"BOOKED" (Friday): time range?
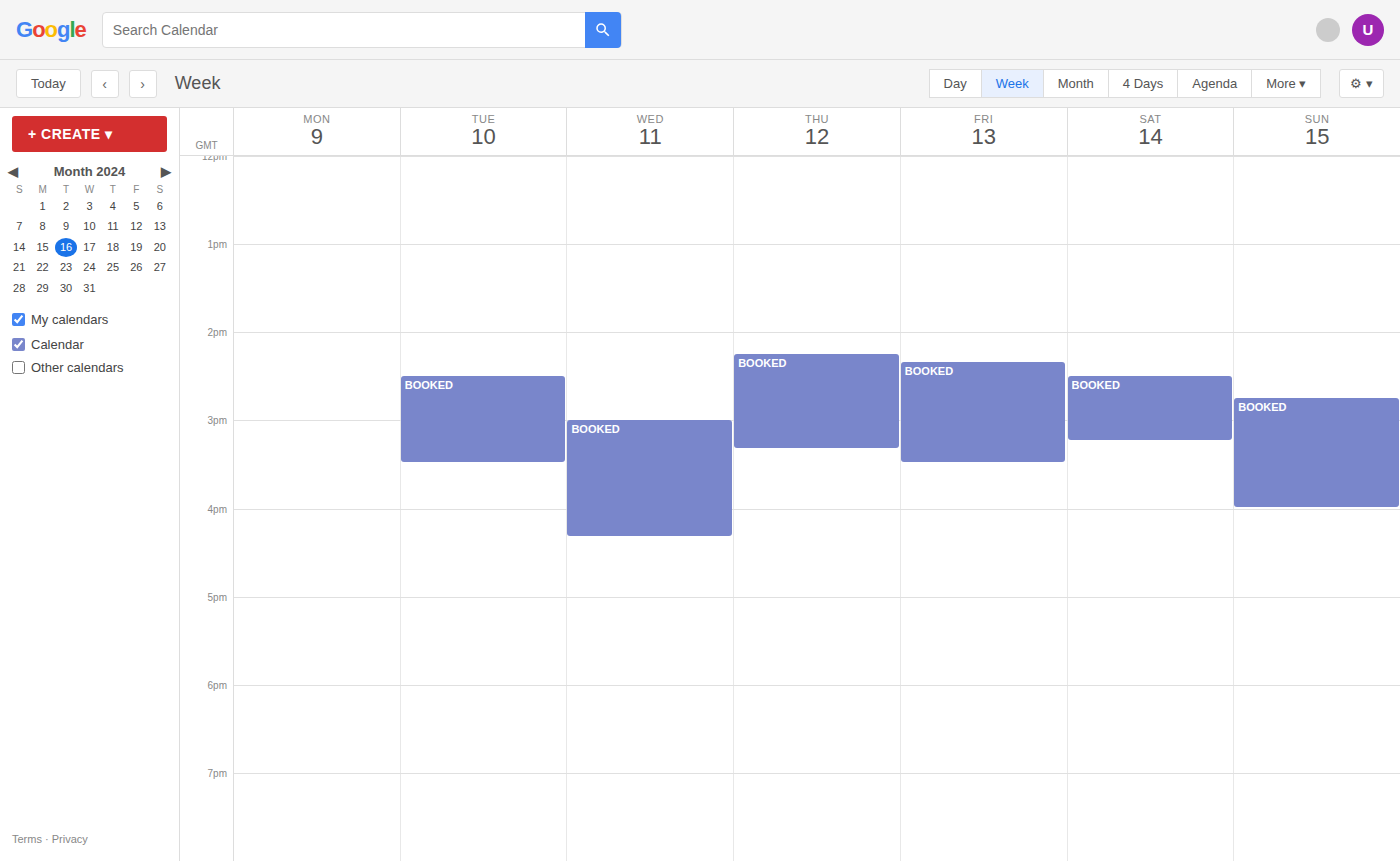
2:20 PM to 3:30 PM